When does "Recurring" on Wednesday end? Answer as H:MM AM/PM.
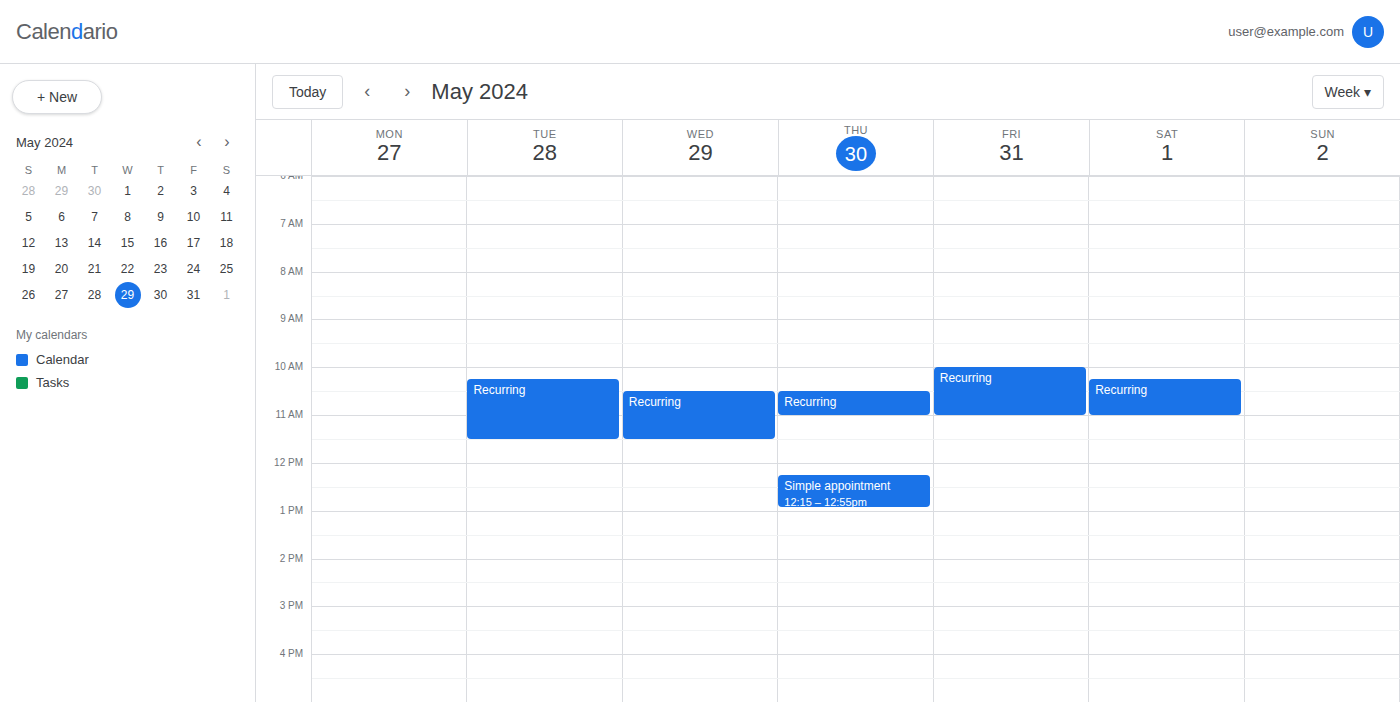
11:30 AM